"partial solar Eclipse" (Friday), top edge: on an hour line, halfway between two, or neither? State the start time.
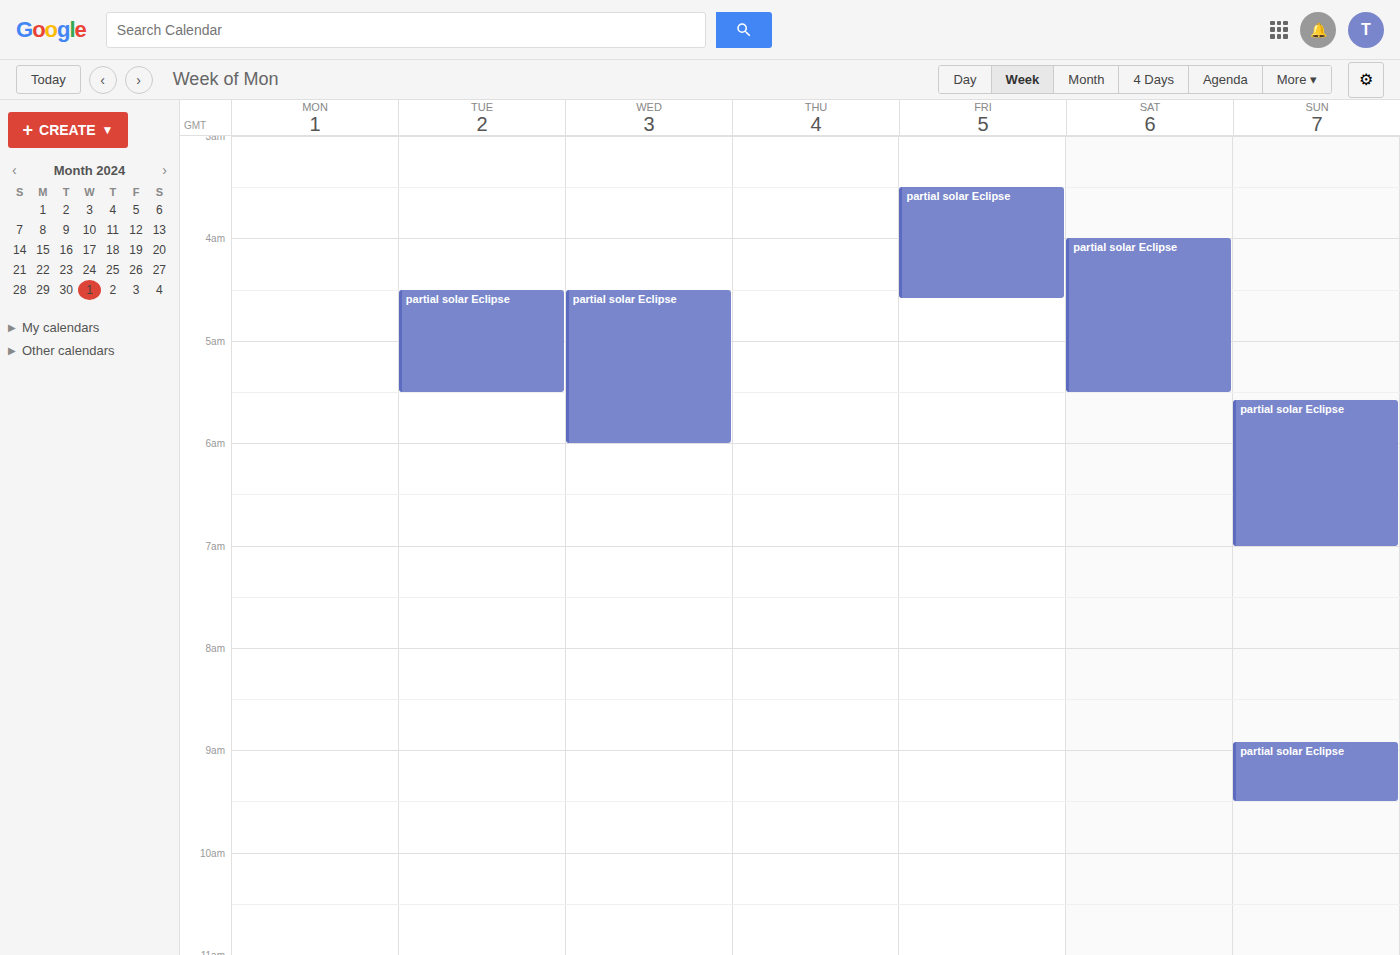
3:30 AM -- halfway between the 3 AM and 4 AM lines.